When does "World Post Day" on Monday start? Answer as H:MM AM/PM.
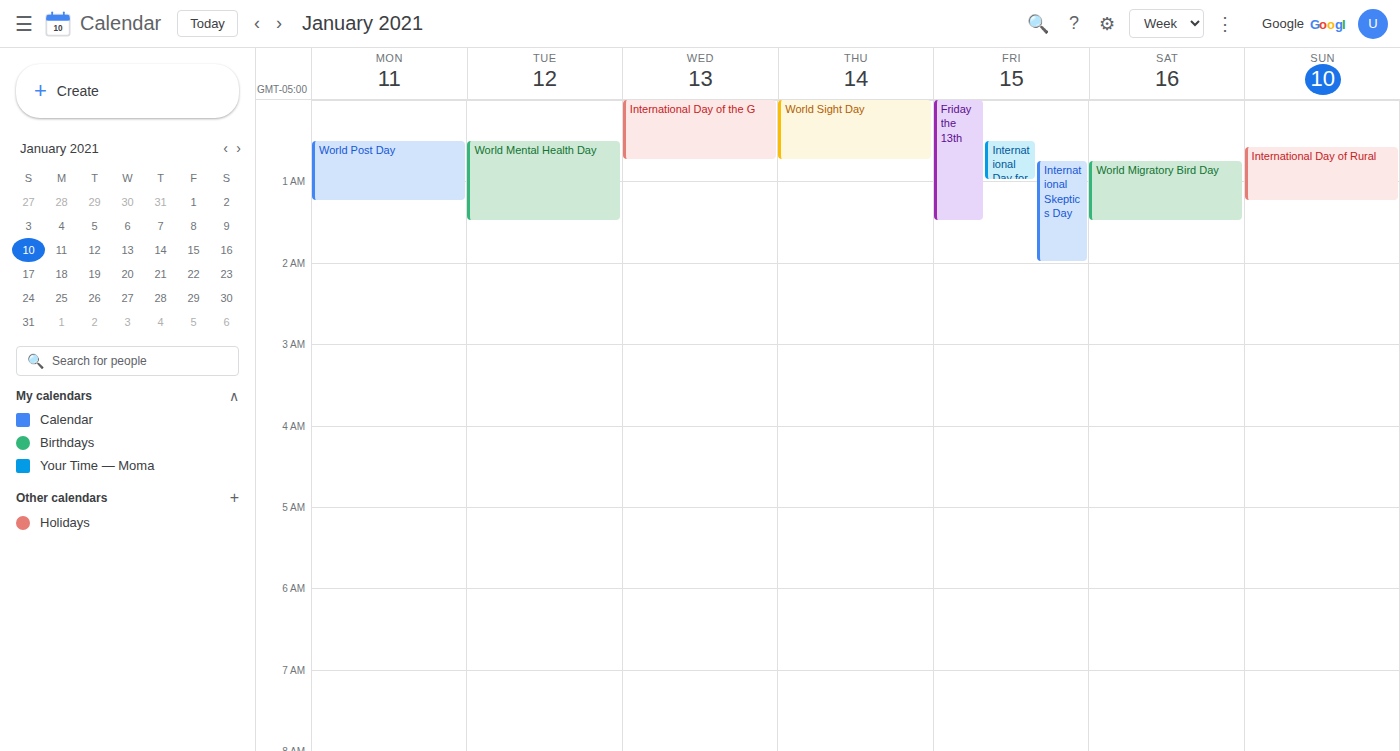
12:30 AM